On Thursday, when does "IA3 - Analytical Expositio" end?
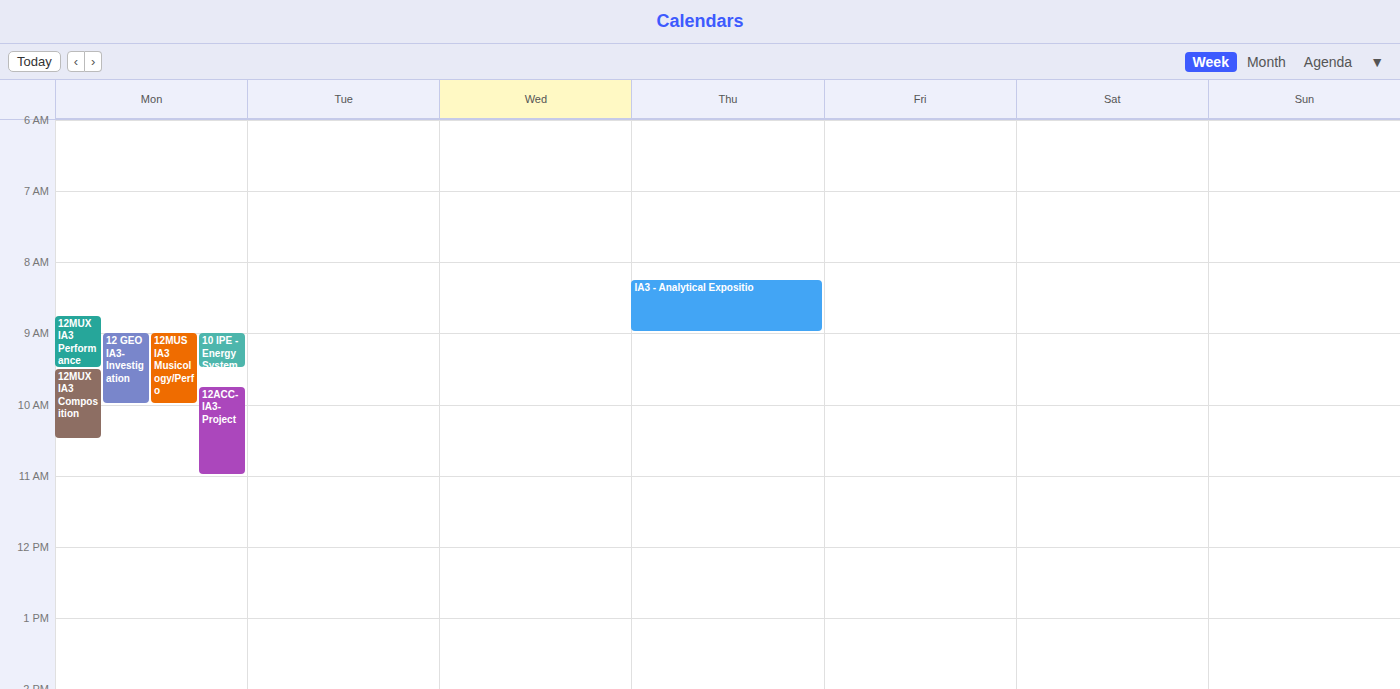
09:00